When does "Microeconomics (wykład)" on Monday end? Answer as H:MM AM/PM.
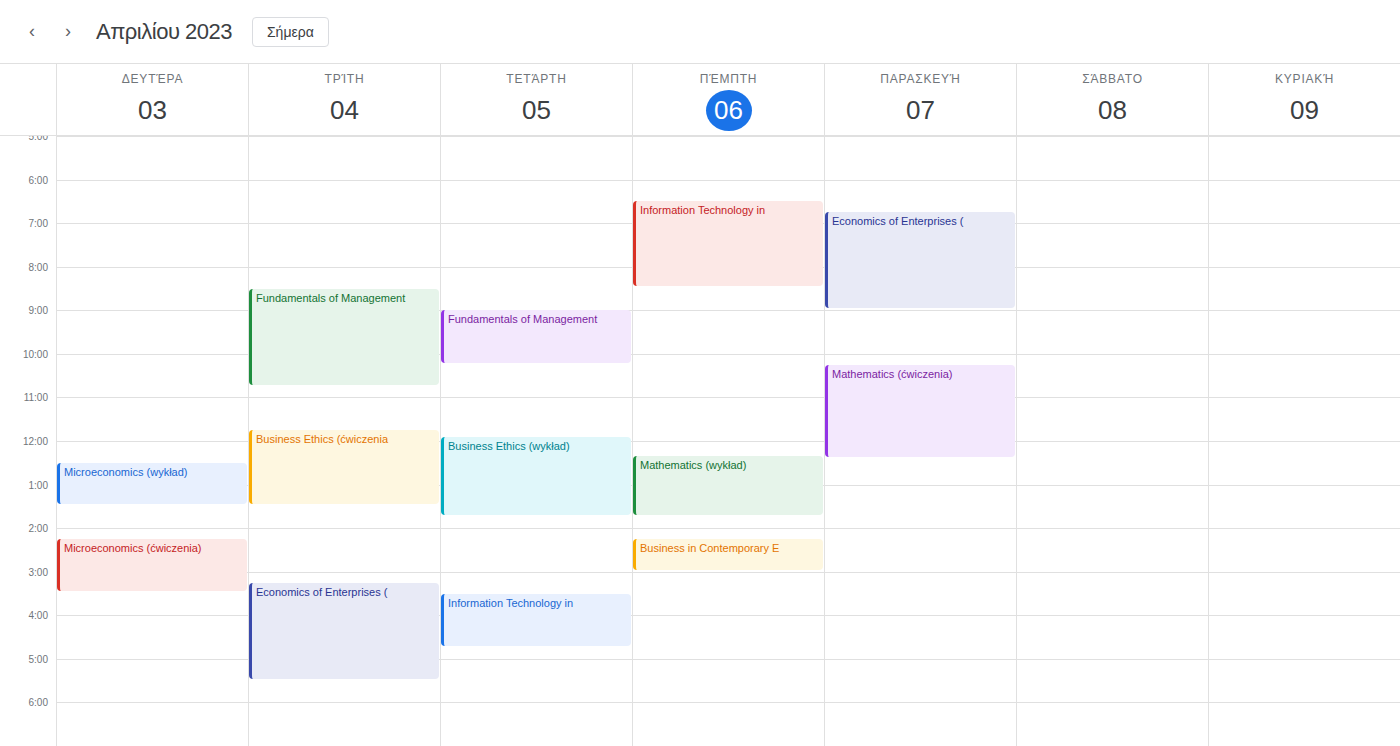
1:30 PM